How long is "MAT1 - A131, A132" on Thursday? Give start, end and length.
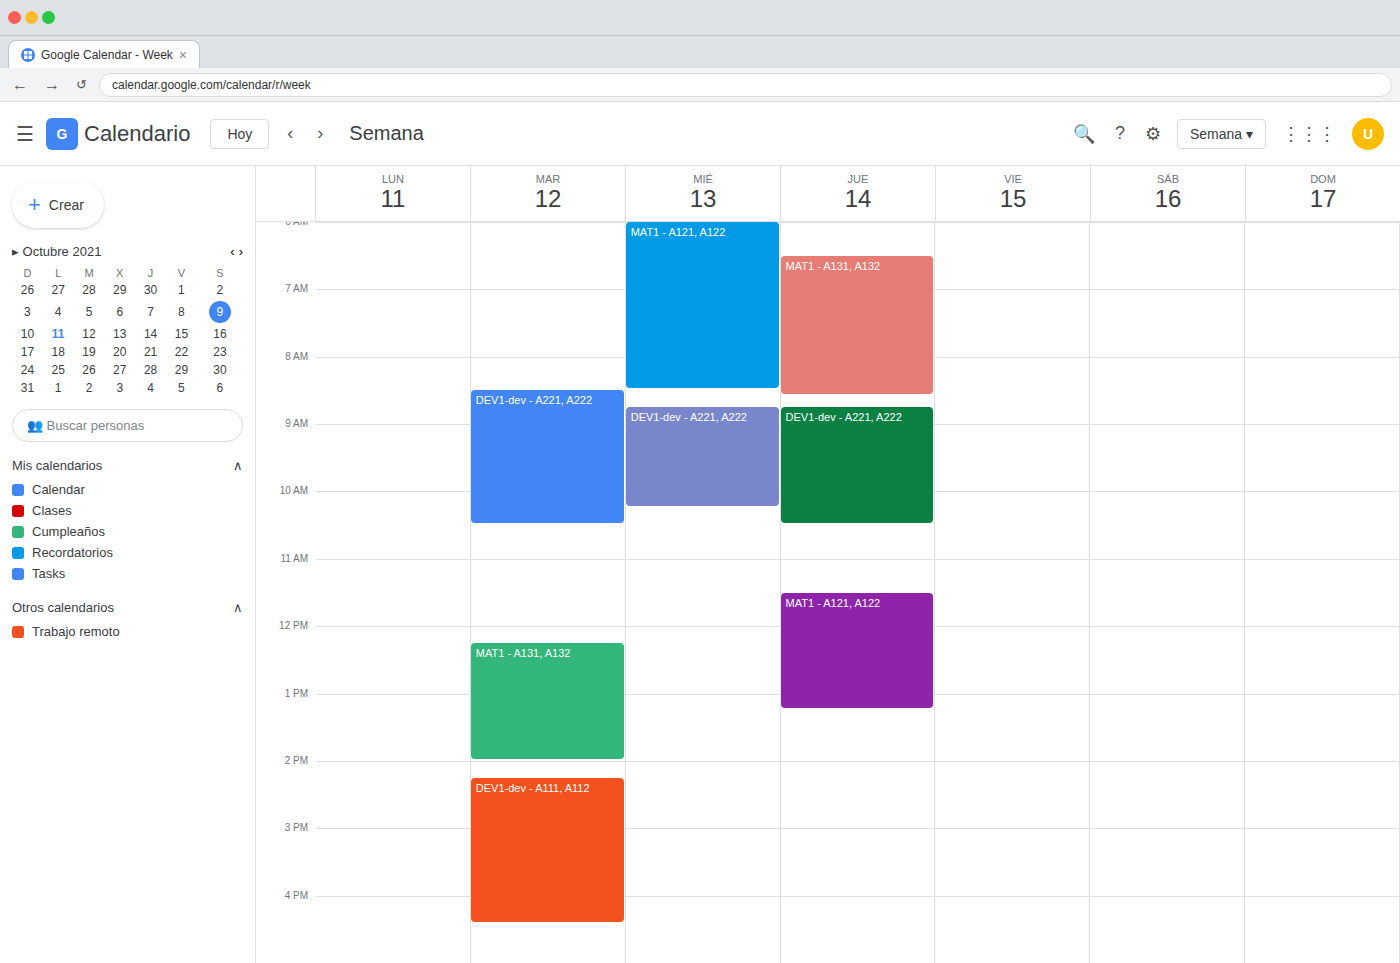
06:30 to 08:35, 2 hours 5 minutes